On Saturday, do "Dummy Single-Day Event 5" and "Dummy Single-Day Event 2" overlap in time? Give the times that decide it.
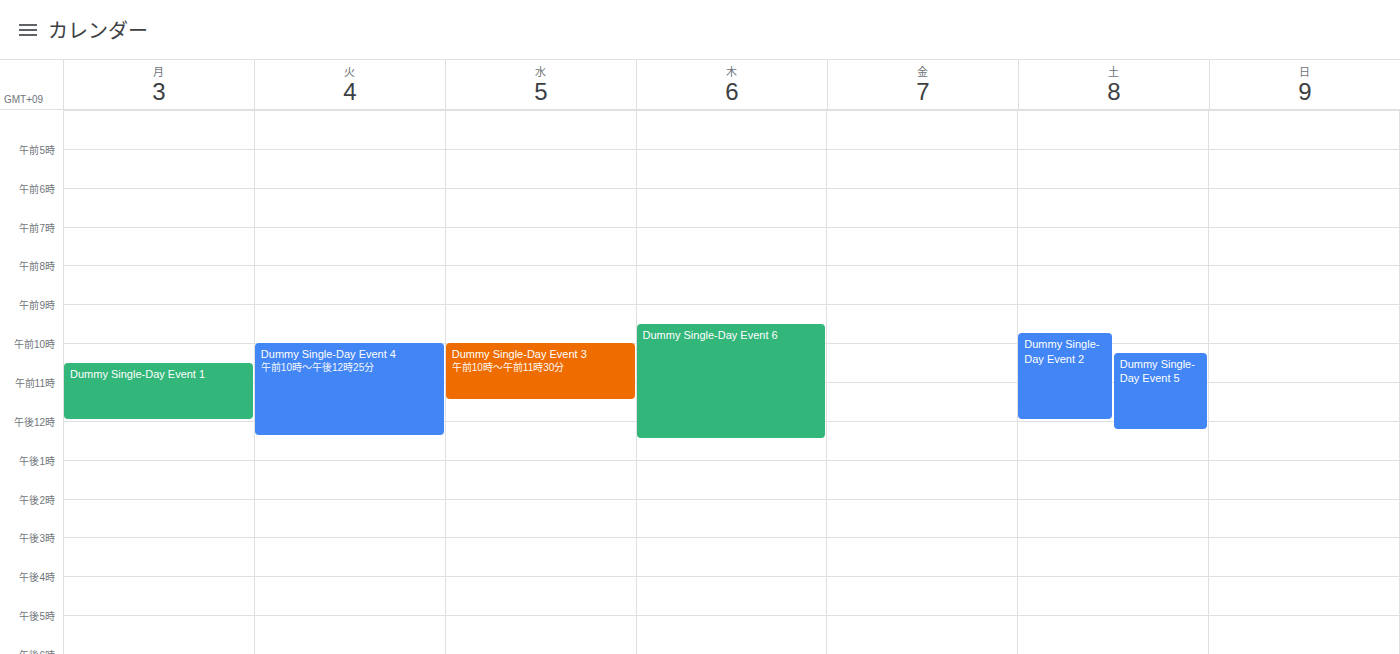
"Dummy Single-Day Event 5" starts at 10:15 AM, before "Dummy Single-Day Event 2" ends at 12:00 PM -- they overlap.